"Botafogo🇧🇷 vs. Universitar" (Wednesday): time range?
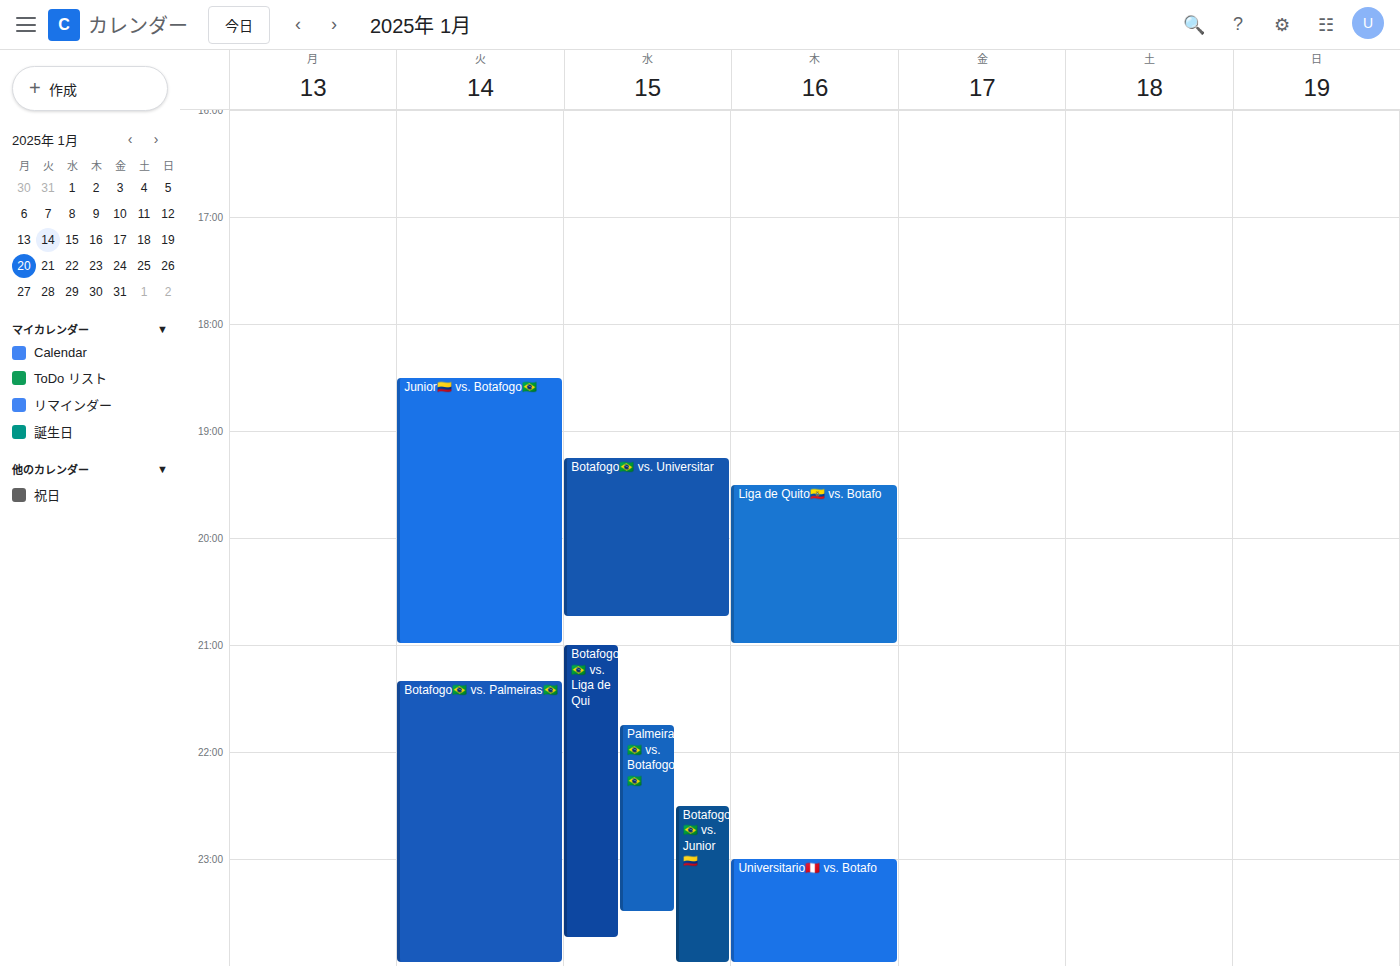
19:15 to 20:45